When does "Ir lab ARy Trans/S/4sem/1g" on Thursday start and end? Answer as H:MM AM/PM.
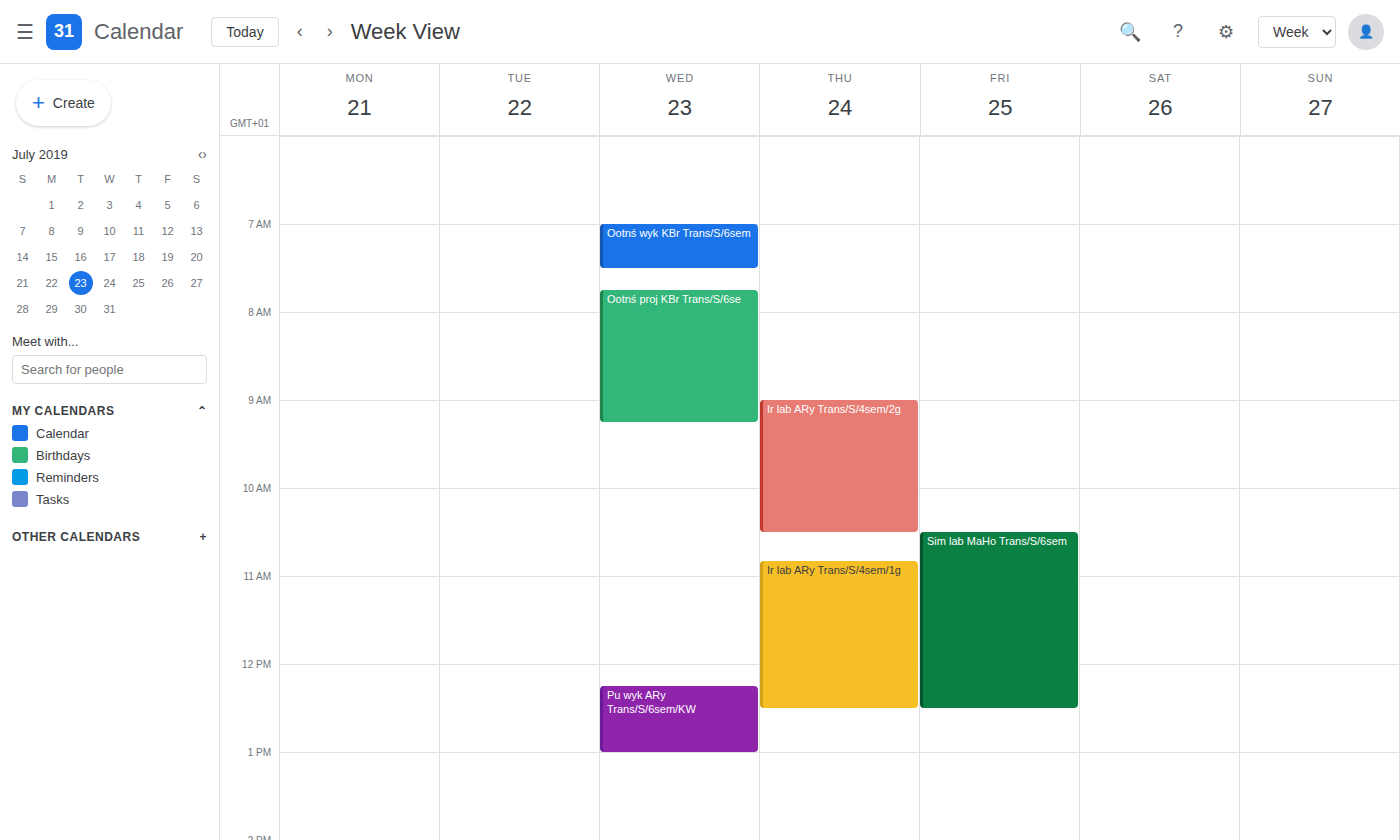
10:50 AM to 12:30 PM